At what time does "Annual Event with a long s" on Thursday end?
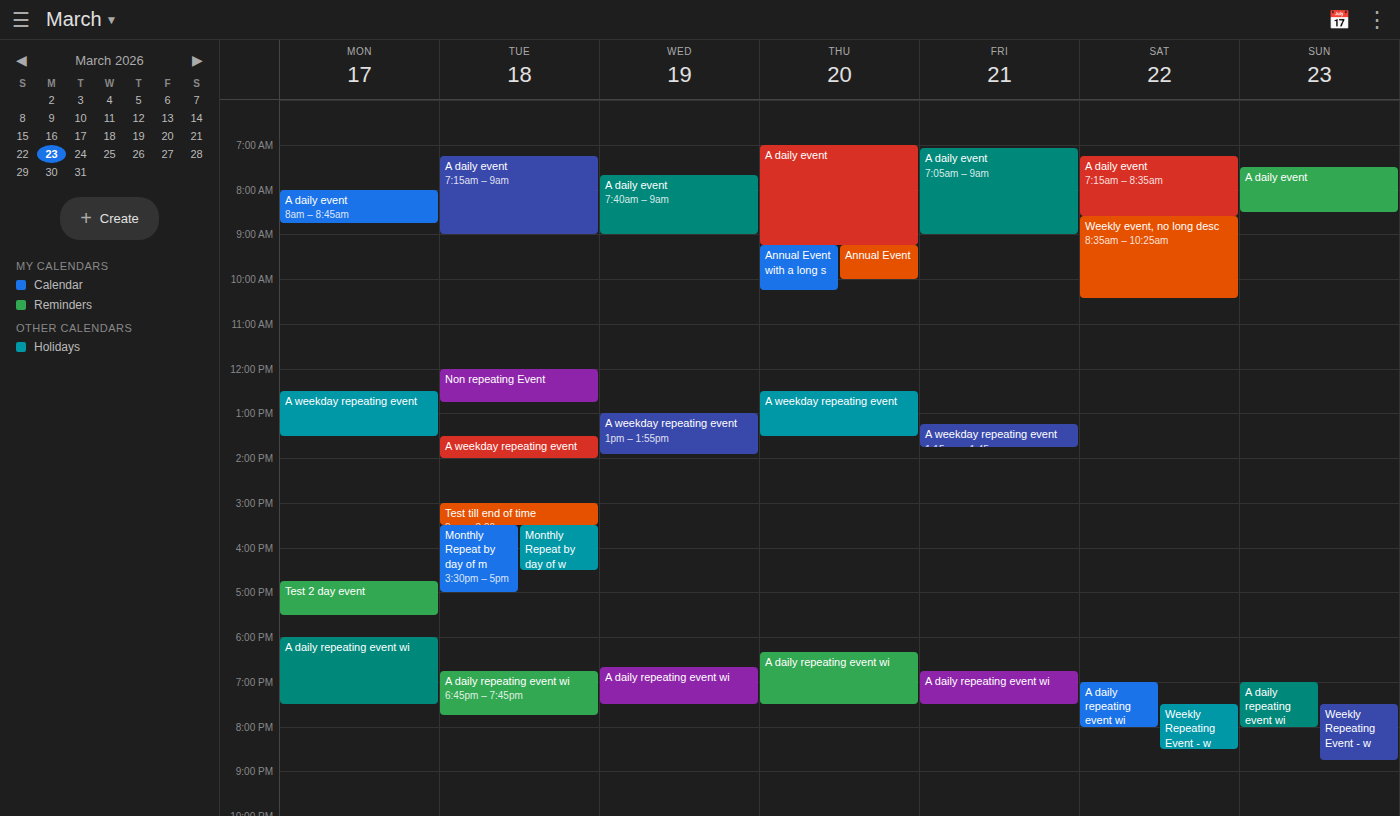
10:15